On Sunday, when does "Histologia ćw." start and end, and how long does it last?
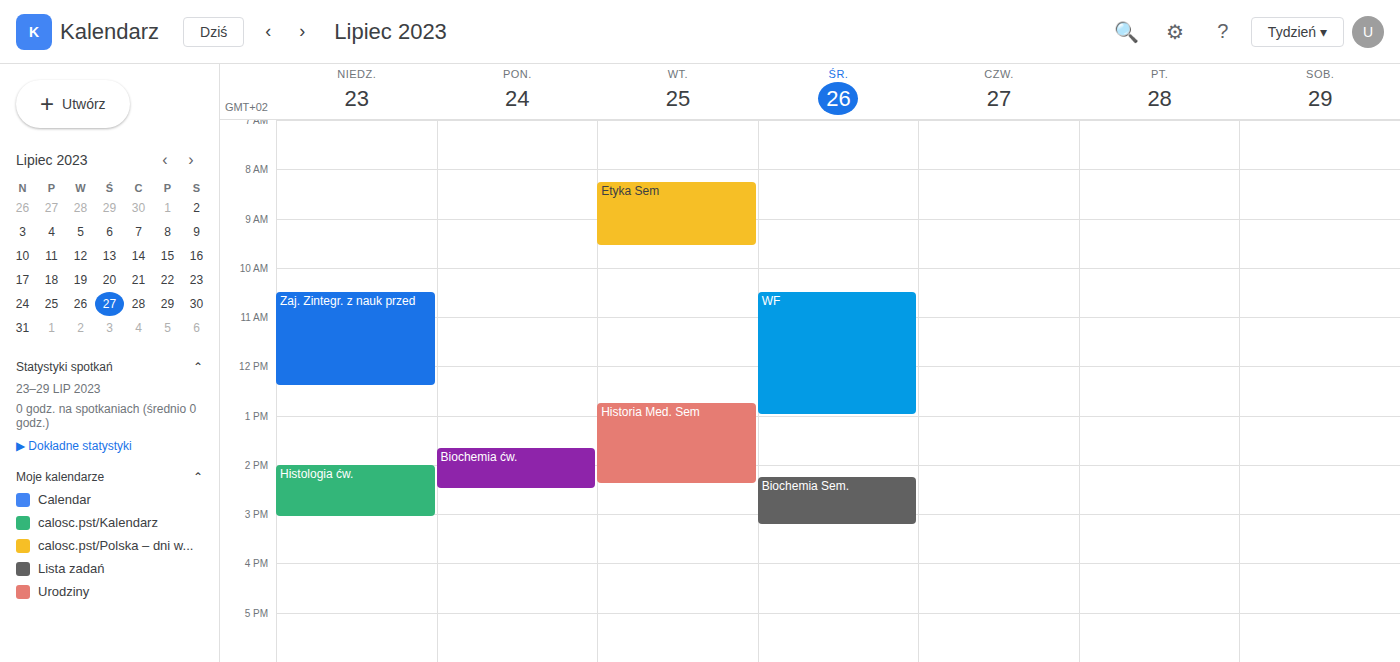
2:00 PM to 3:05 PM, 1 hour 5 minutes